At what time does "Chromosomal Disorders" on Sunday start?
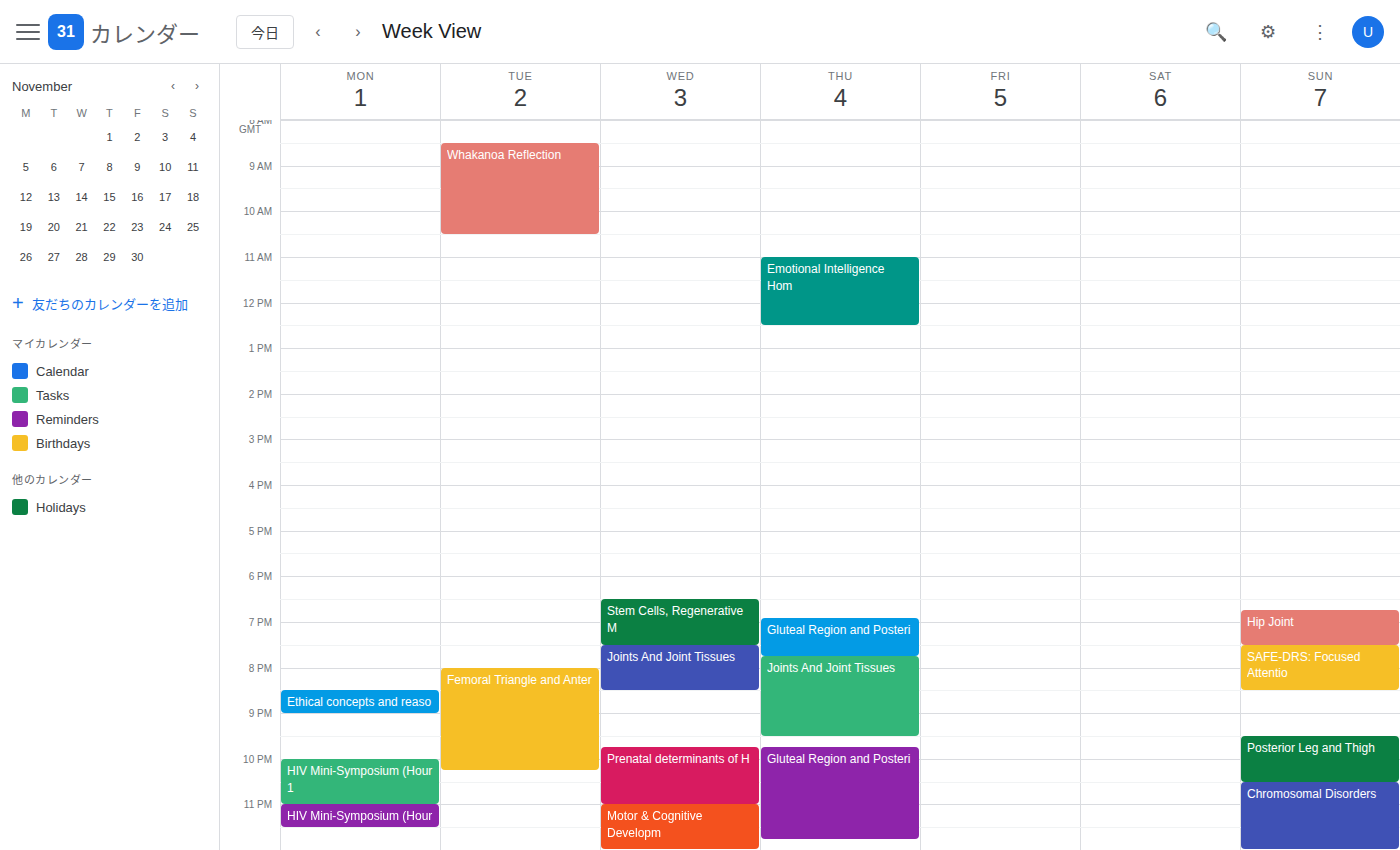
10:30 PM